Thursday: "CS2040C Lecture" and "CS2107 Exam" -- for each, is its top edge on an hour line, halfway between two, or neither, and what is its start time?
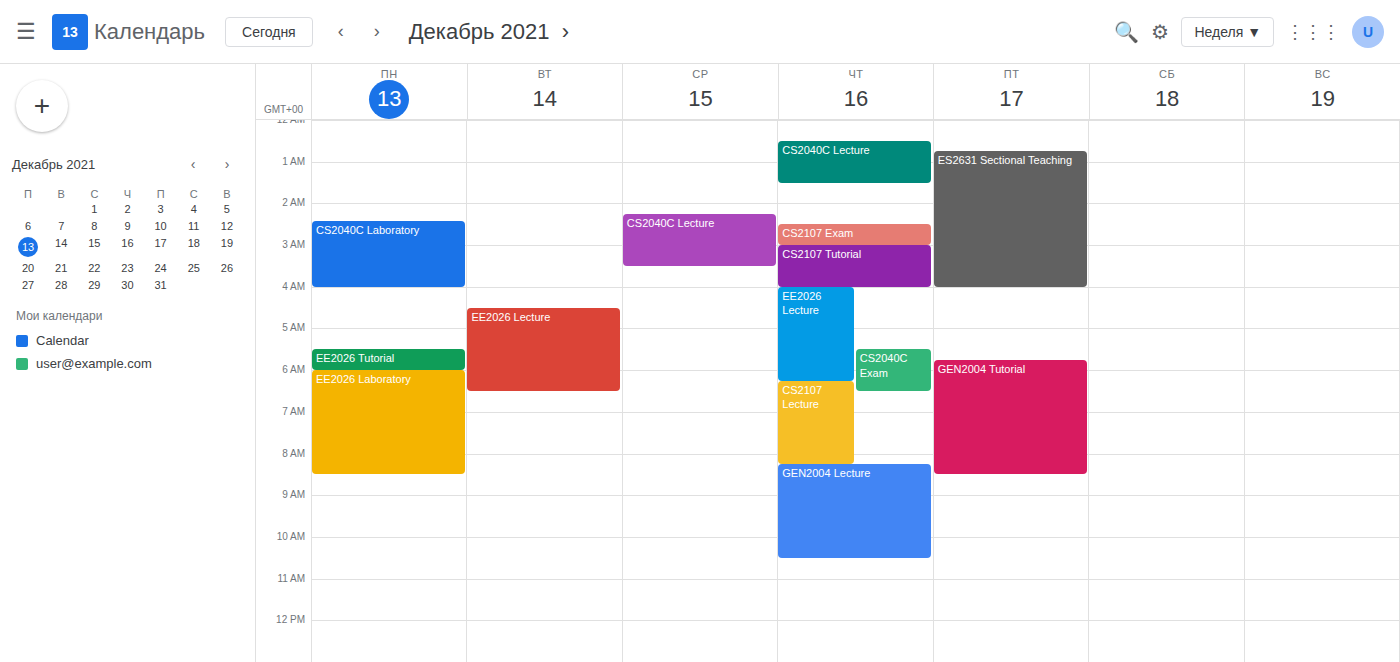
"CS2040C Lecture": 12:30 AM, halfway between the 12 AM and 1 AM lines. "CS2107 Exam": 2:30 AM, halfway between the 2 AM and 3 AM lines.